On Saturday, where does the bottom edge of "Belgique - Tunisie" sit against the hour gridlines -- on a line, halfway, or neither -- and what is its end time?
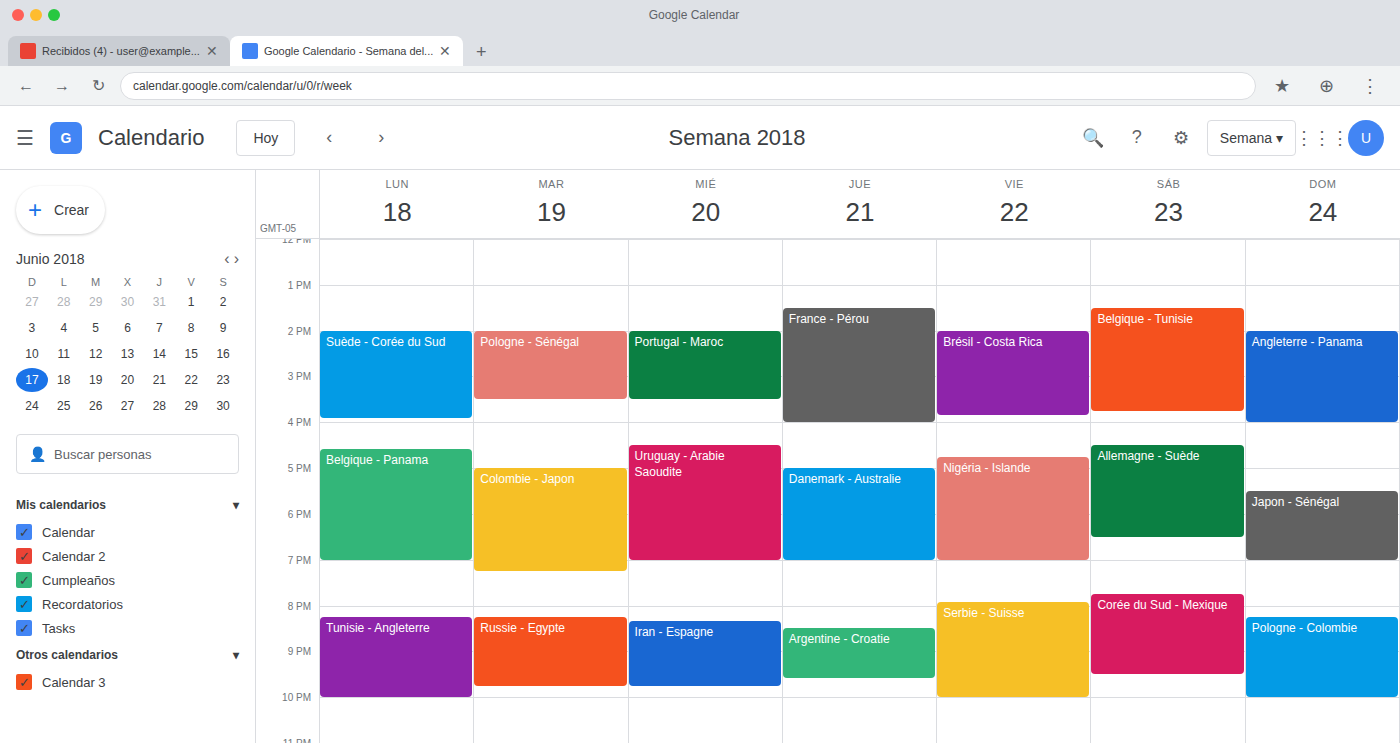
3:45 PM -- neither: three quarters of the way from the 3 PM line to the 4 PM line.